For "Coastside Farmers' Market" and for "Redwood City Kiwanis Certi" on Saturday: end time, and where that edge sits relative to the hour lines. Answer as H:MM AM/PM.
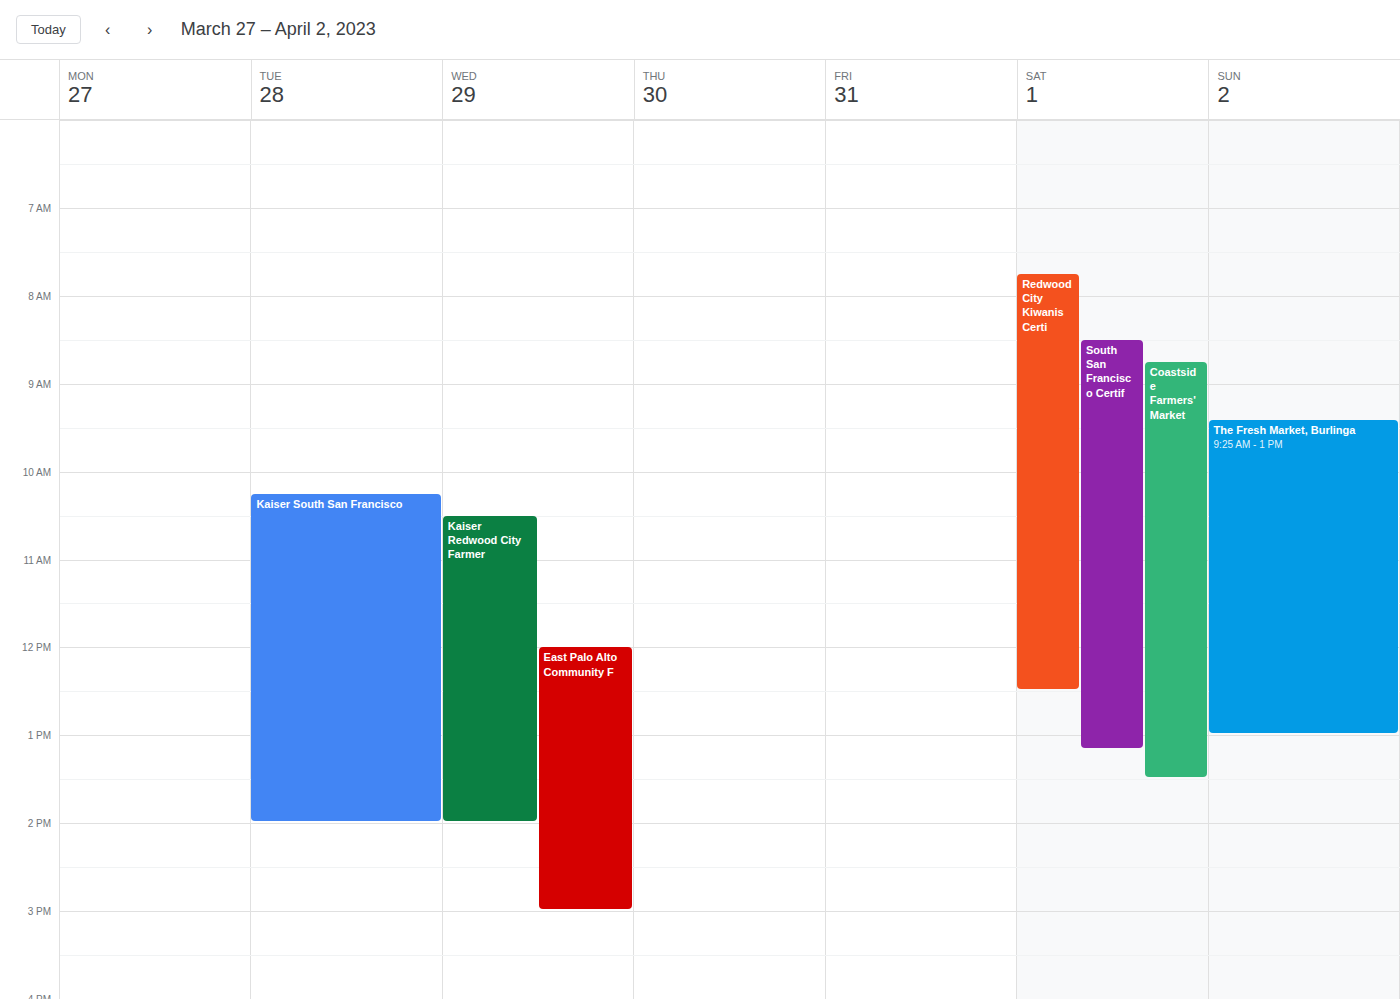
"Coastside Farmers' Market": 1:30 PM, halfway between the 1 PM and 2 PM lines. "Redwood City Kiwanis Certi": 12:30 PM, halfway between the 12 PM and 1 PM lines.